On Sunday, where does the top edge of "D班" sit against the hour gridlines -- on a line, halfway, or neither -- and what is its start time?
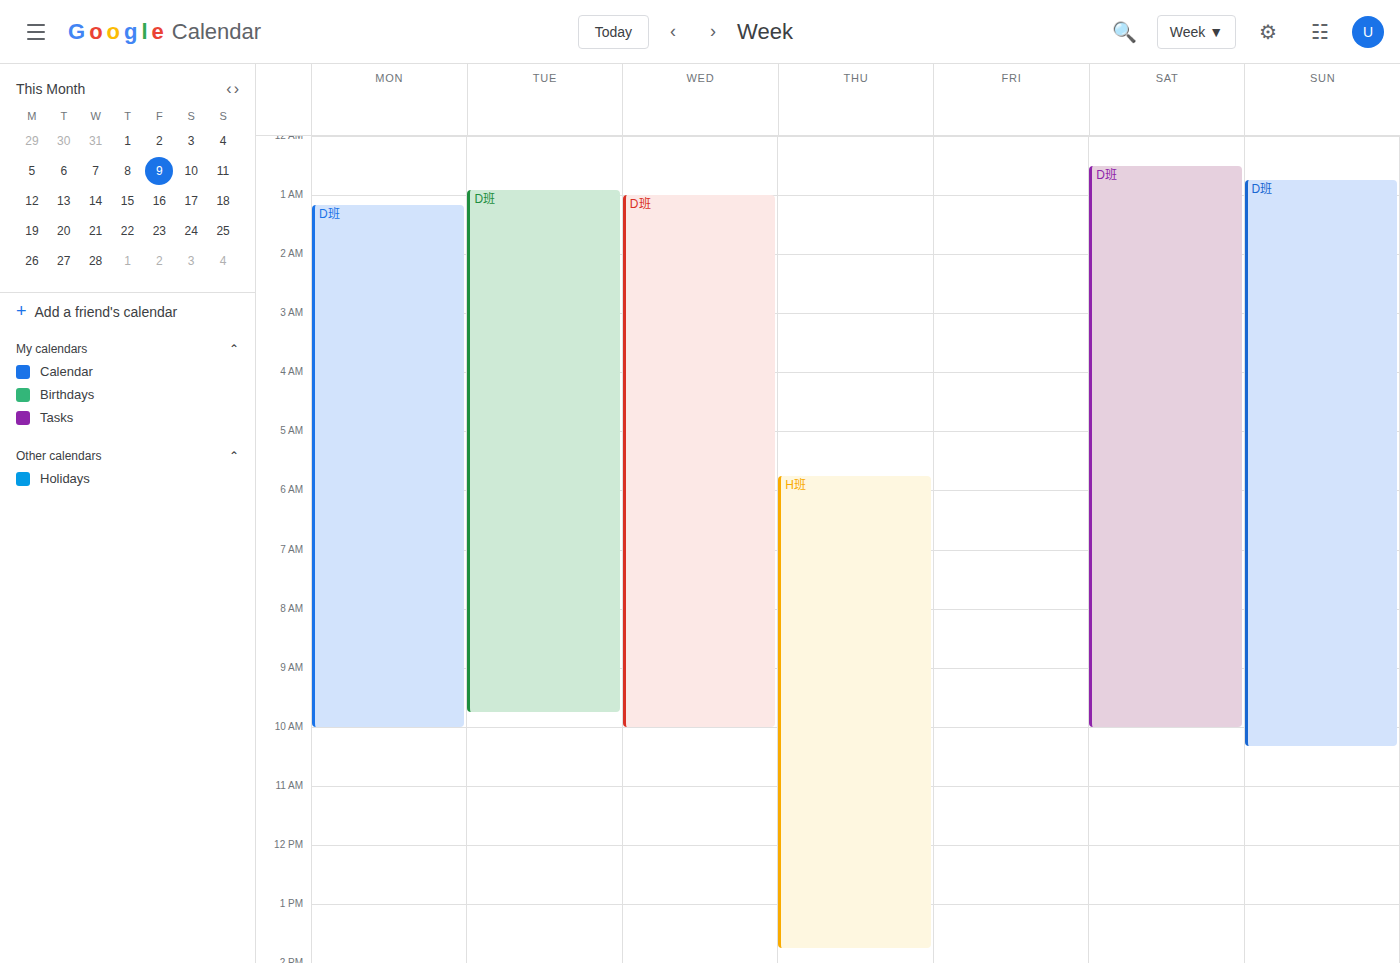
00:45 -- neither: three quarters of the way from the 00:00 line to the 01:00 line.